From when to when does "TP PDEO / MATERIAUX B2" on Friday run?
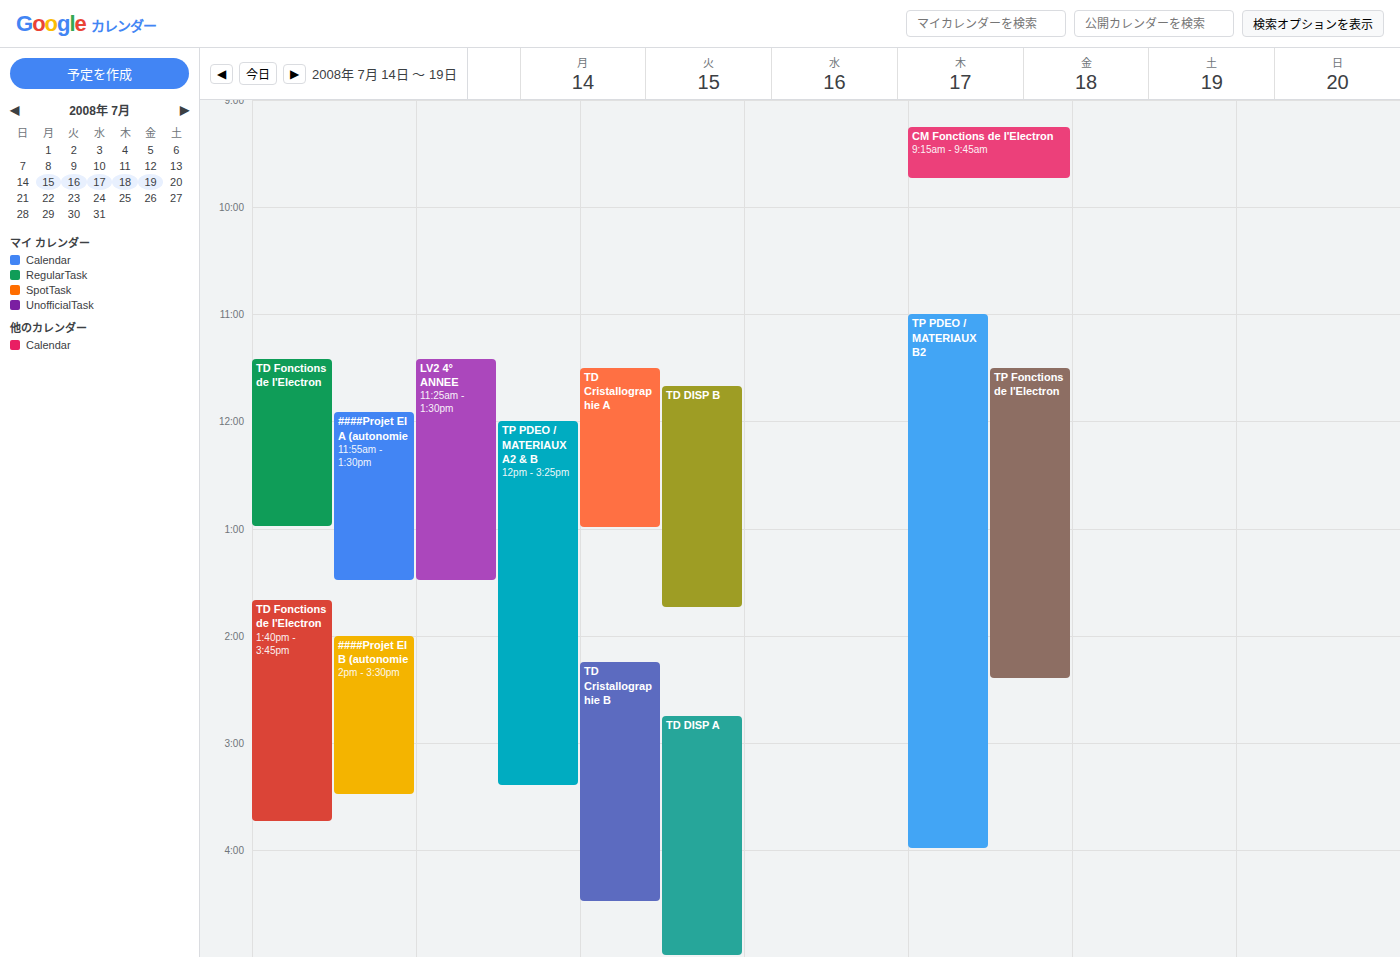
11:00 to 16:00